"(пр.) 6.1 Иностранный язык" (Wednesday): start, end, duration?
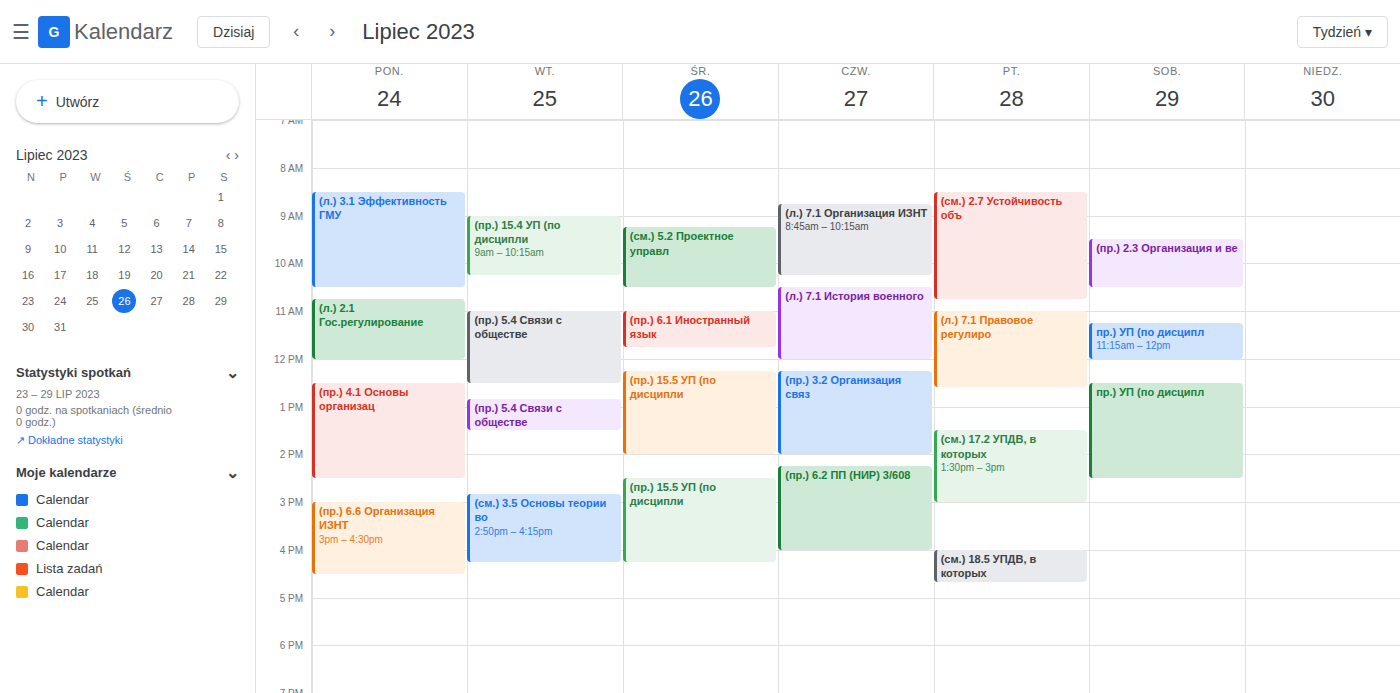
11:00 AM to 11:45 AM, 45 minutes